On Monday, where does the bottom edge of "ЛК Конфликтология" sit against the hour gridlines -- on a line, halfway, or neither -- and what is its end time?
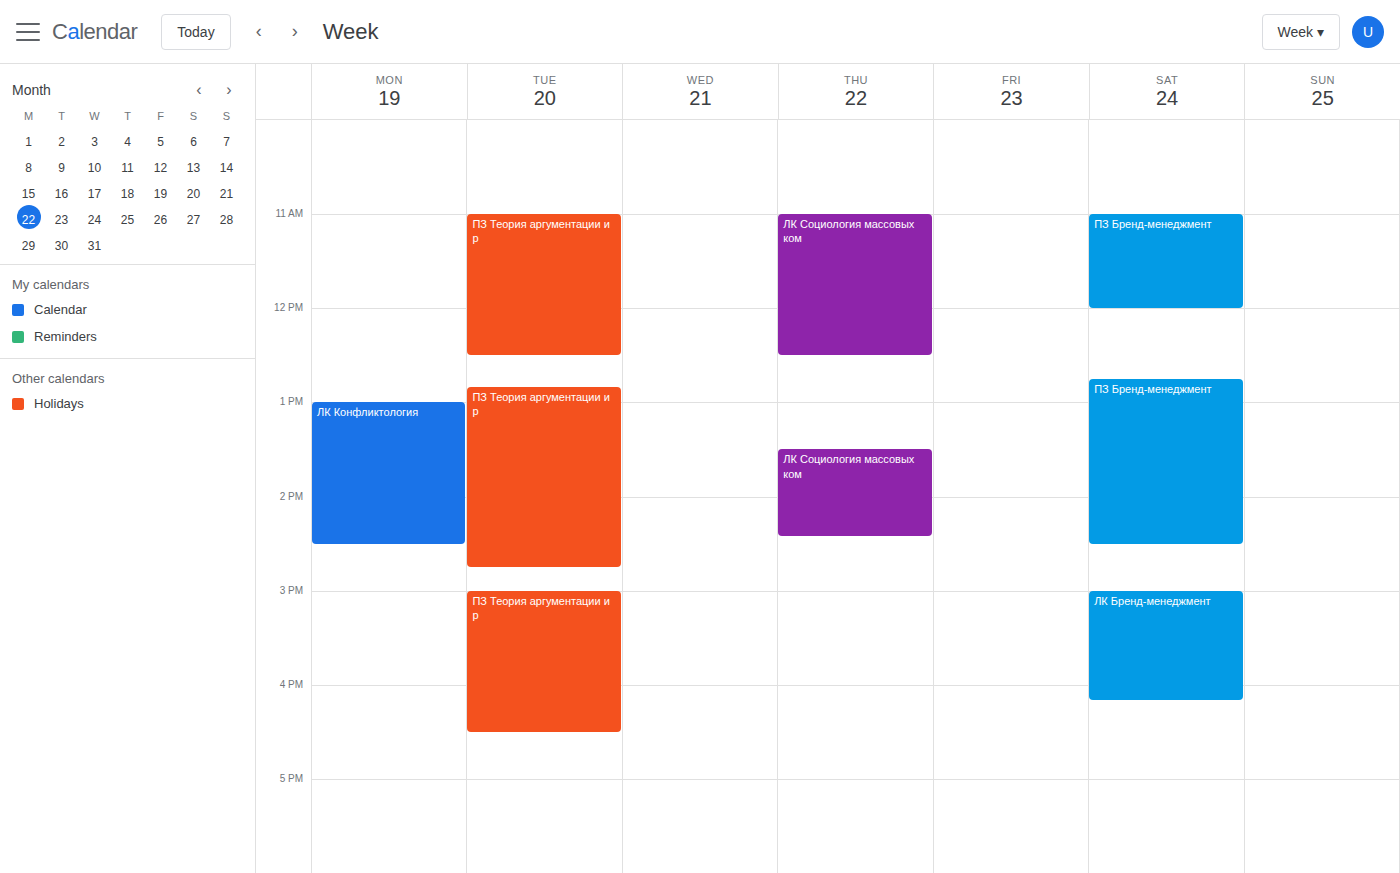
2:30 PM -- halfway between the 2 PM and 3 PM lines.